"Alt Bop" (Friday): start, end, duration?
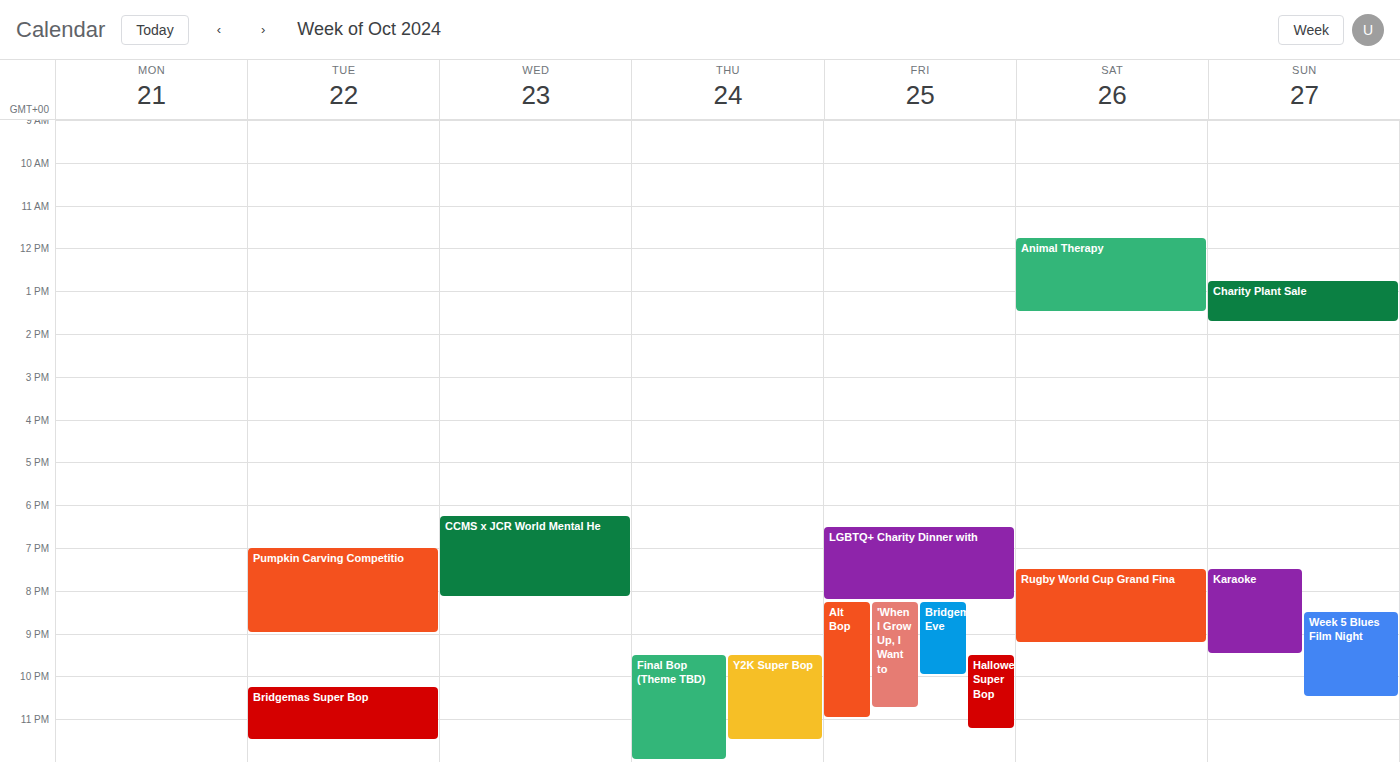
8:15 PM to 11:00 PM, 2 hours 45 minutes